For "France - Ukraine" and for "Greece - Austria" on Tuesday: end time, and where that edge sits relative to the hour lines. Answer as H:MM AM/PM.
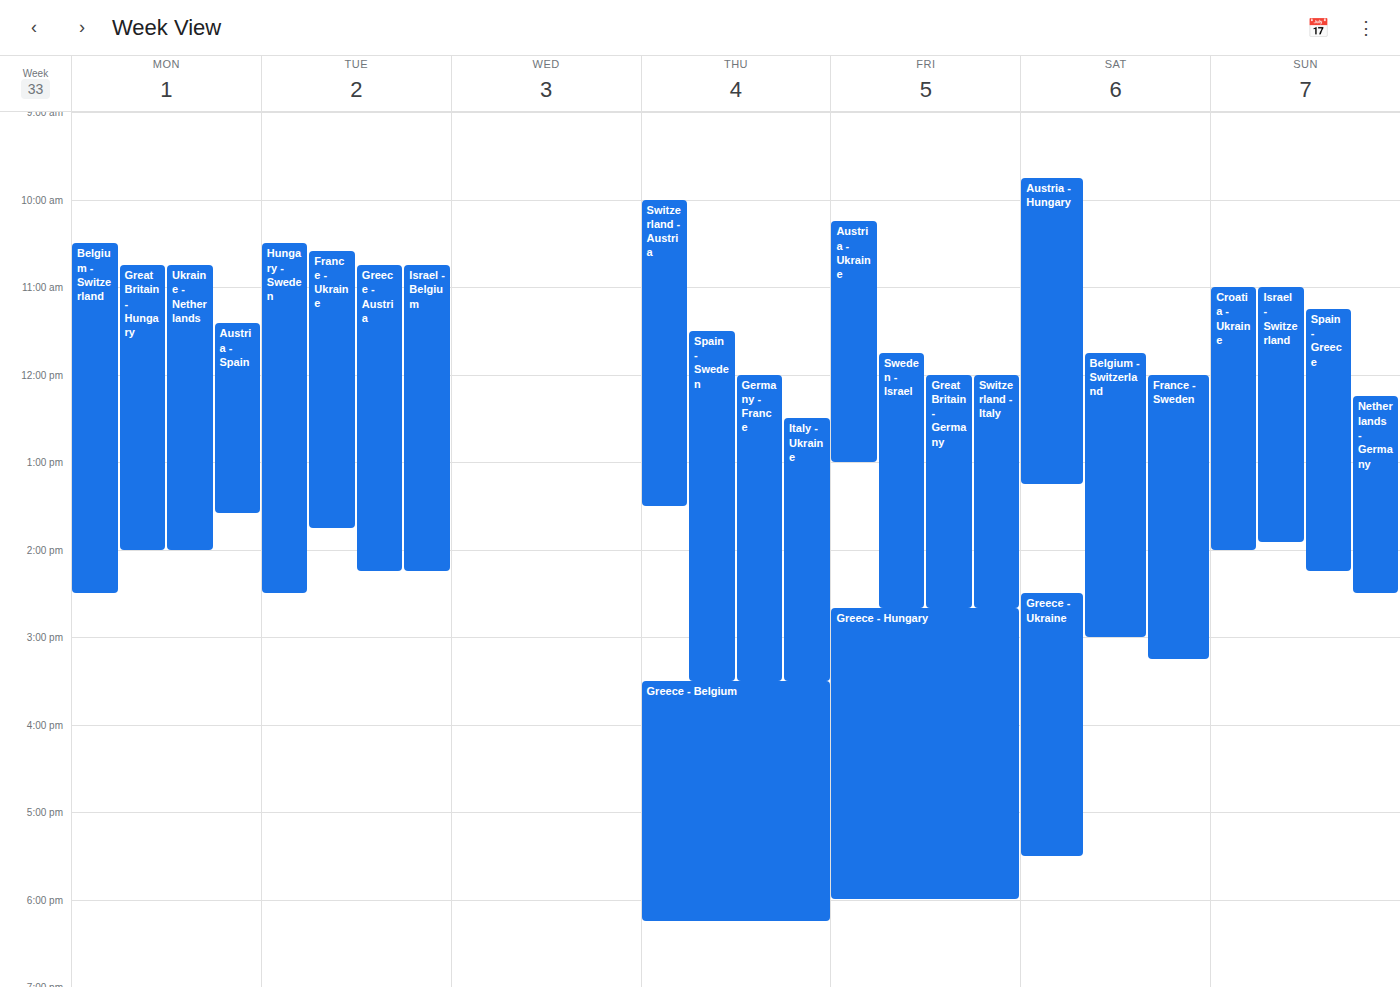
"France - Ukraine": 1:45 PM, neither: three quarters of the way from the 1 PM line to the 2 PM line. "Greece - Austria": 2:15 PM, neither: a quarter of the way from the 2 PM line to the 3 PM line.